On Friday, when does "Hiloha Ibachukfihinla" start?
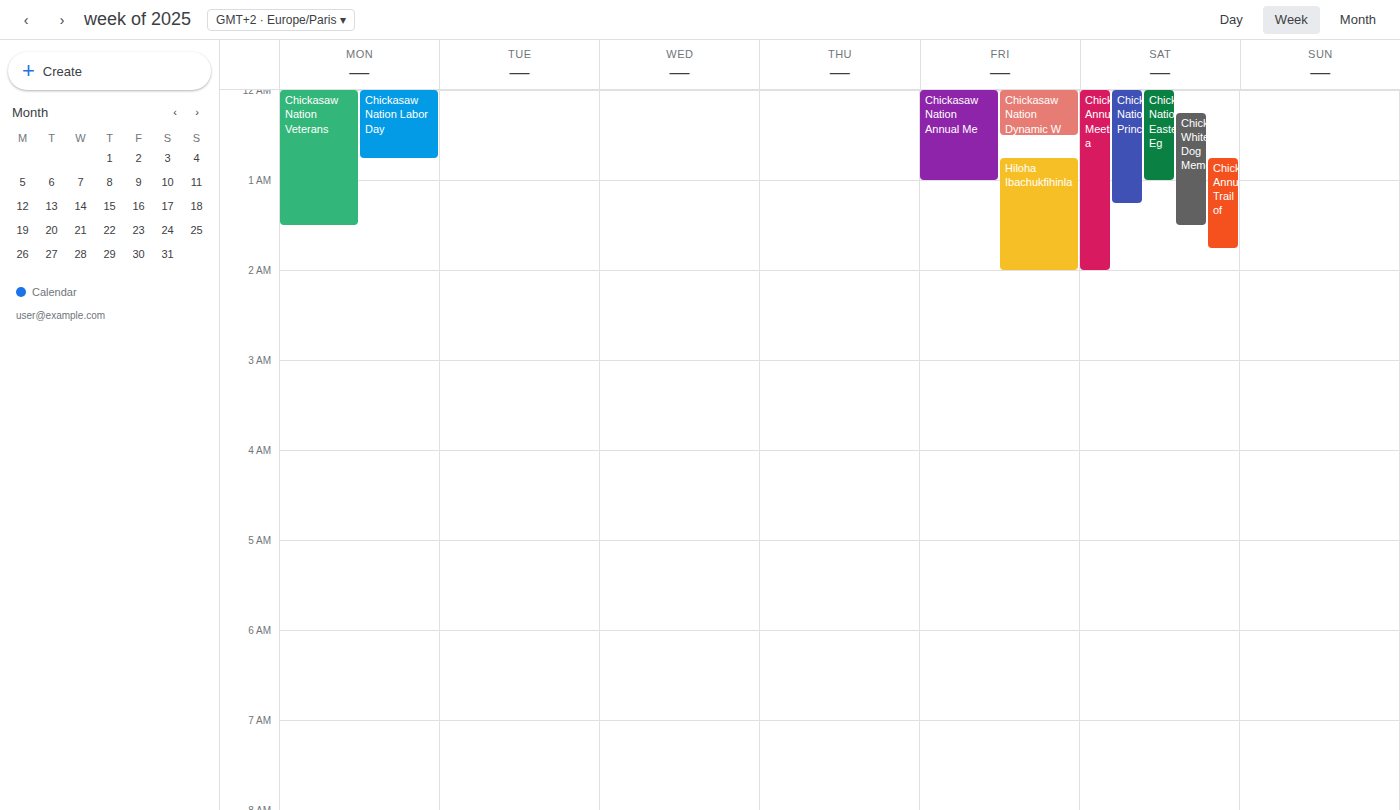
12:45 AM